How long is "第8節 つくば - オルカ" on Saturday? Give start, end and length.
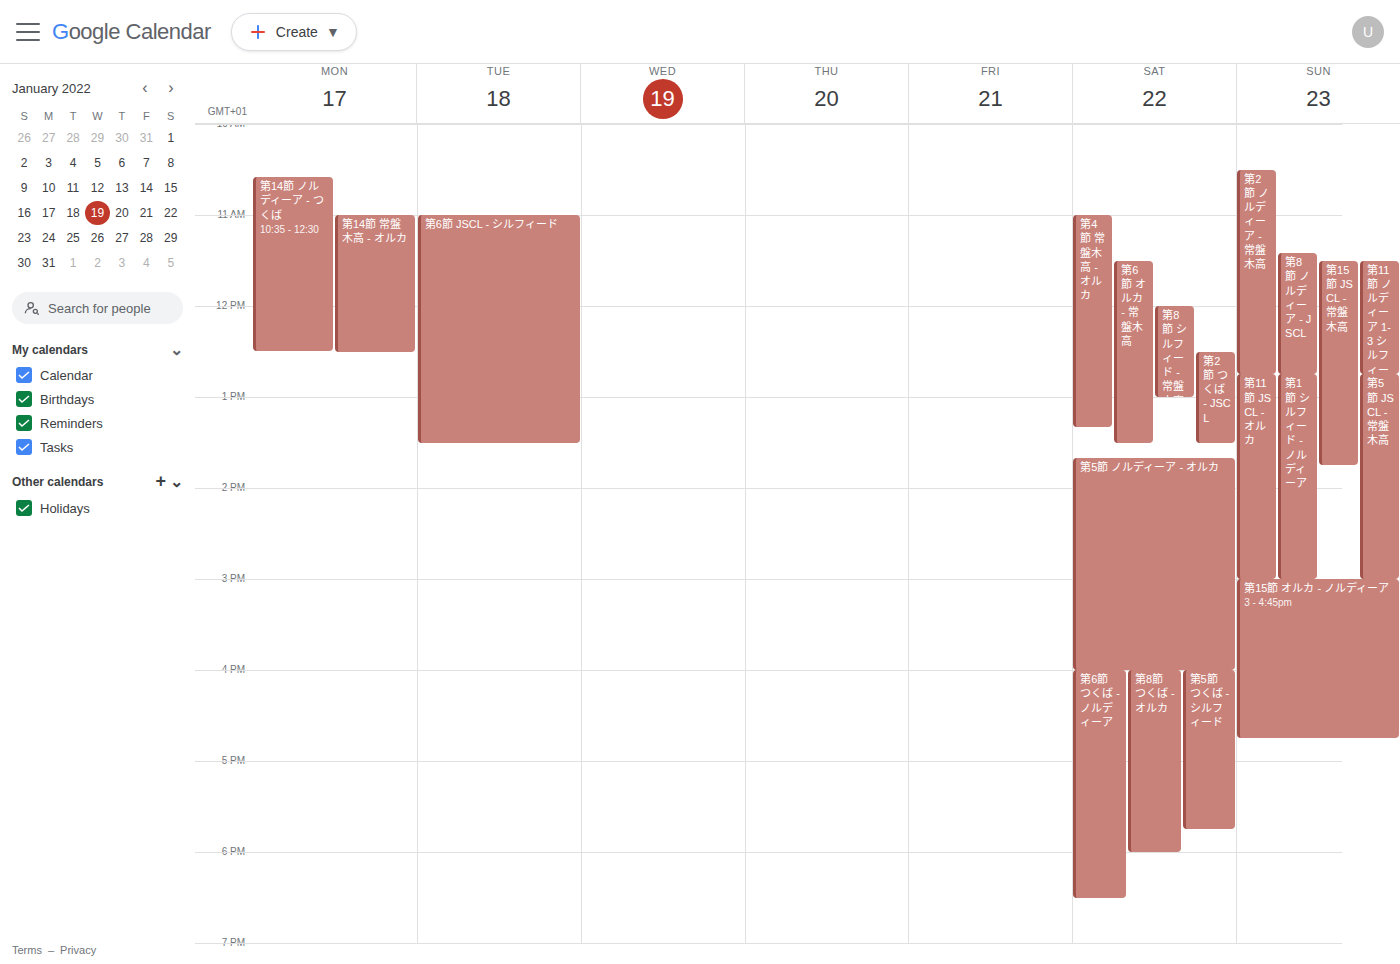
4:00 PM to 6:00 PM, 2 hours